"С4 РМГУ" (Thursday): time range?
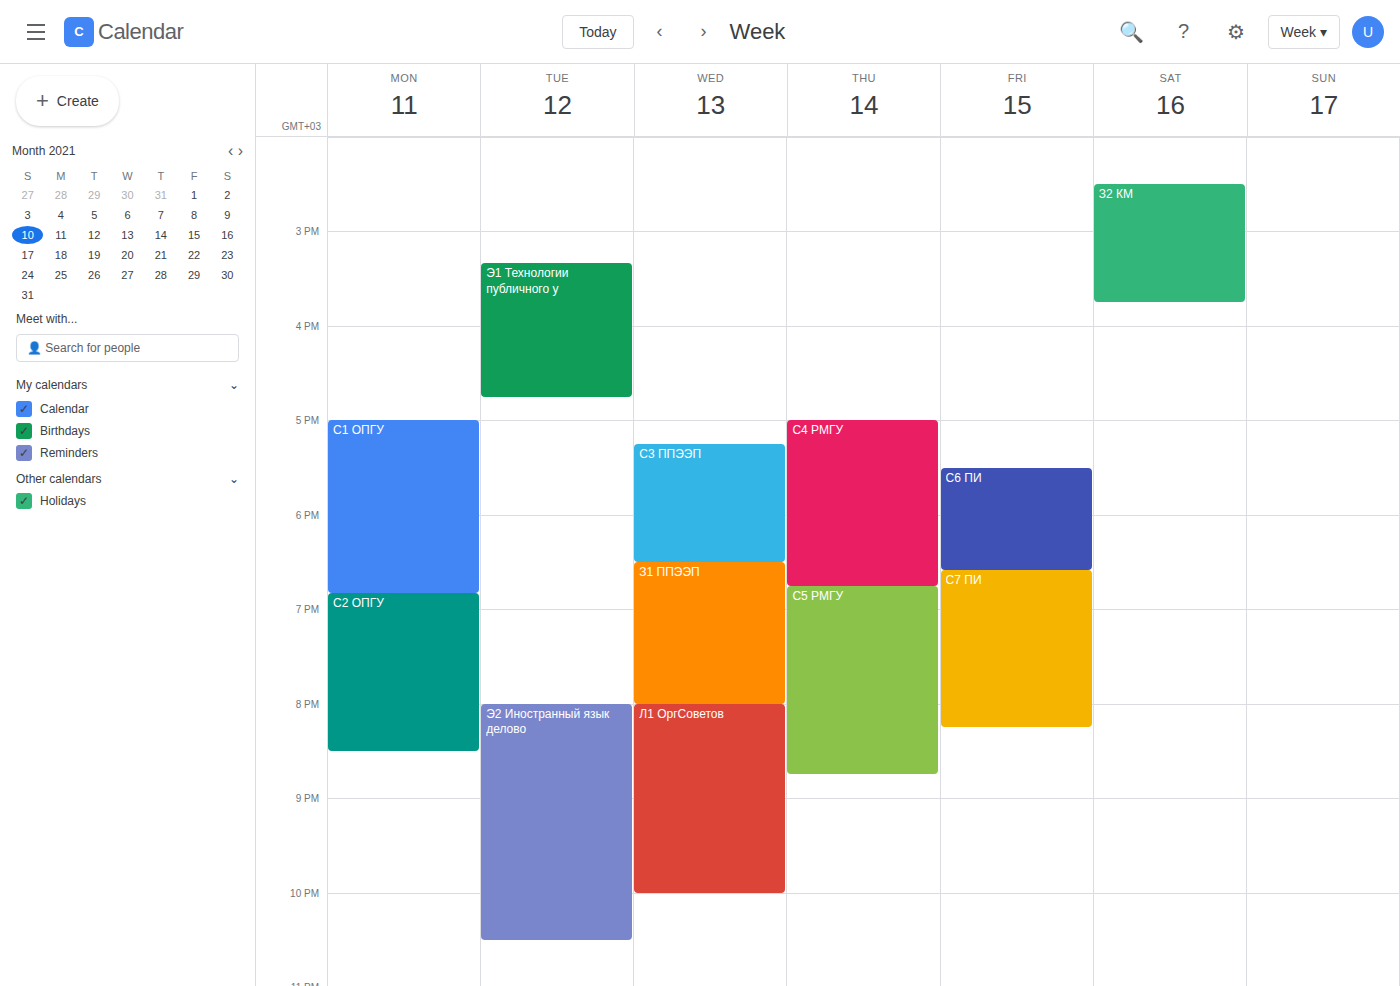
5:00 PM to 6:45 PM